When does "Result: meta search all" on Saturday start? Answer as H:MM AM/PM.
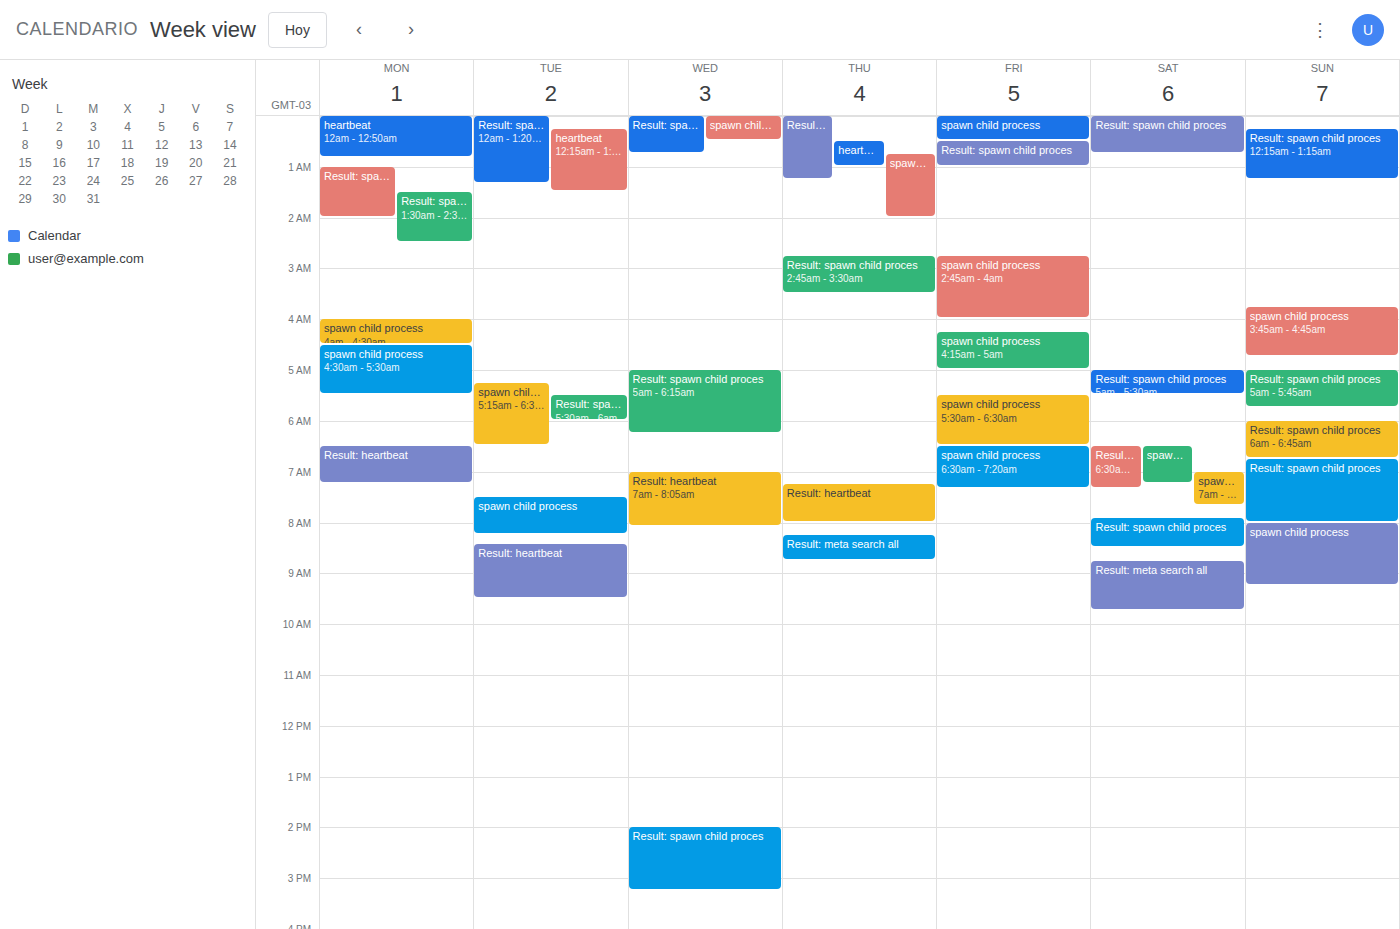
8:45 AM